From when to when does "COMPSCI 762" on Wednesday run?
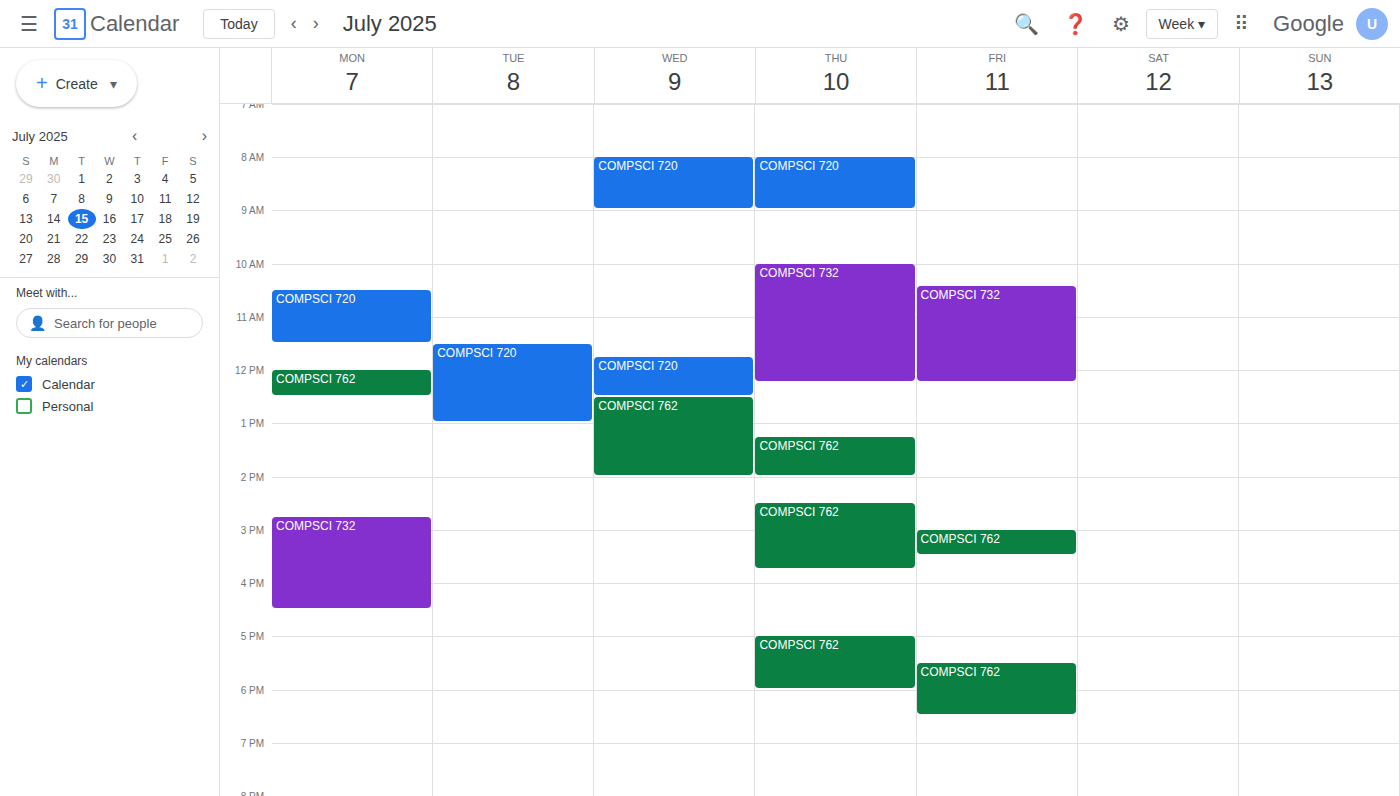
12:30 PM to 2:00 PM